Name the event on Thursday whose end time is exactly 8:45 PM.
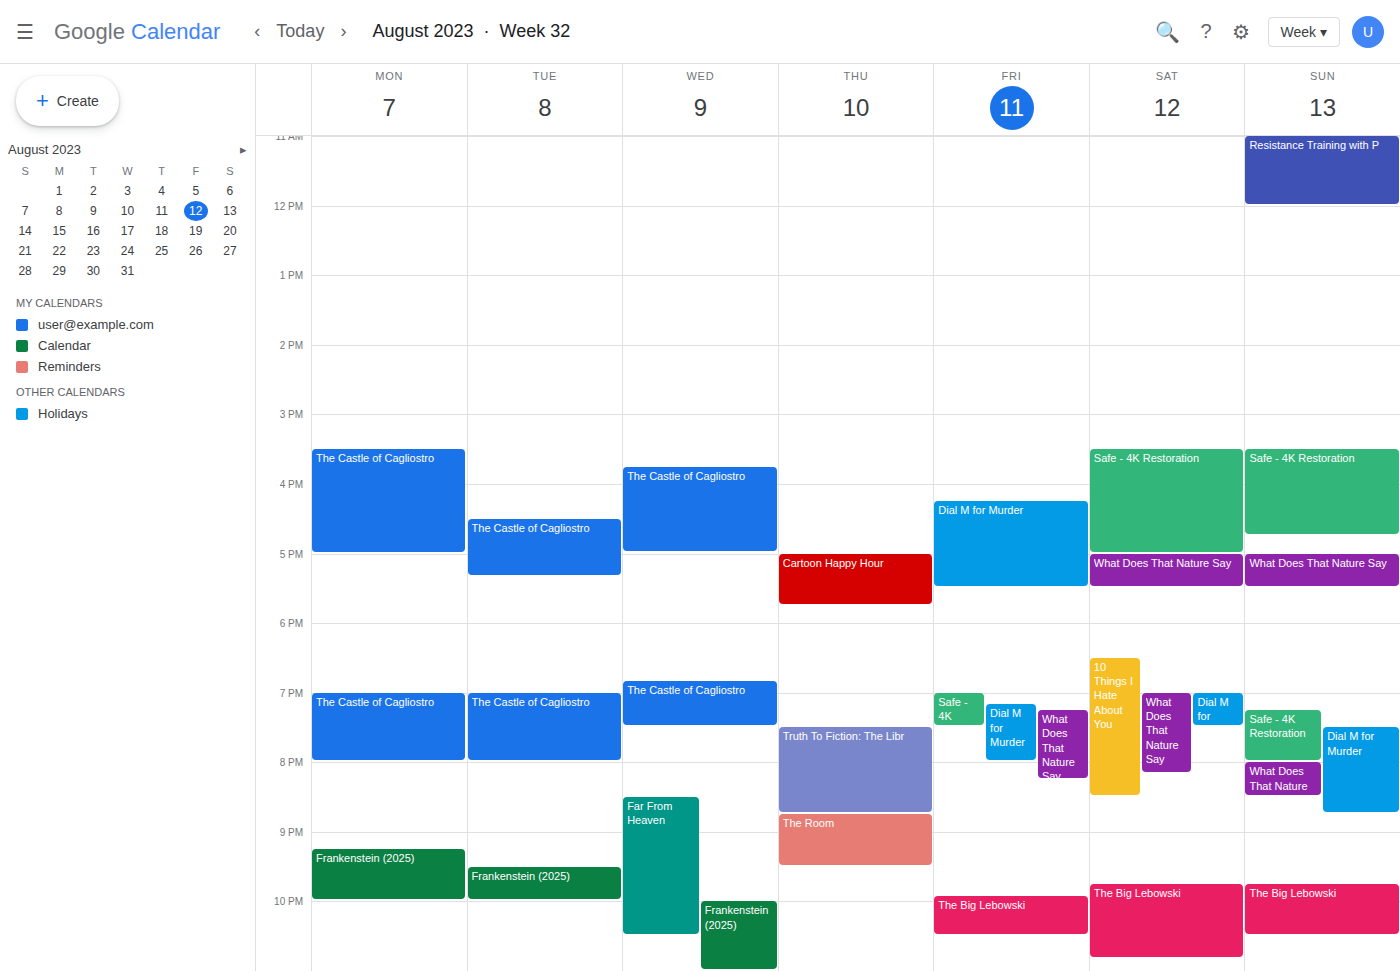
"Truth To Fiction: The Libr"